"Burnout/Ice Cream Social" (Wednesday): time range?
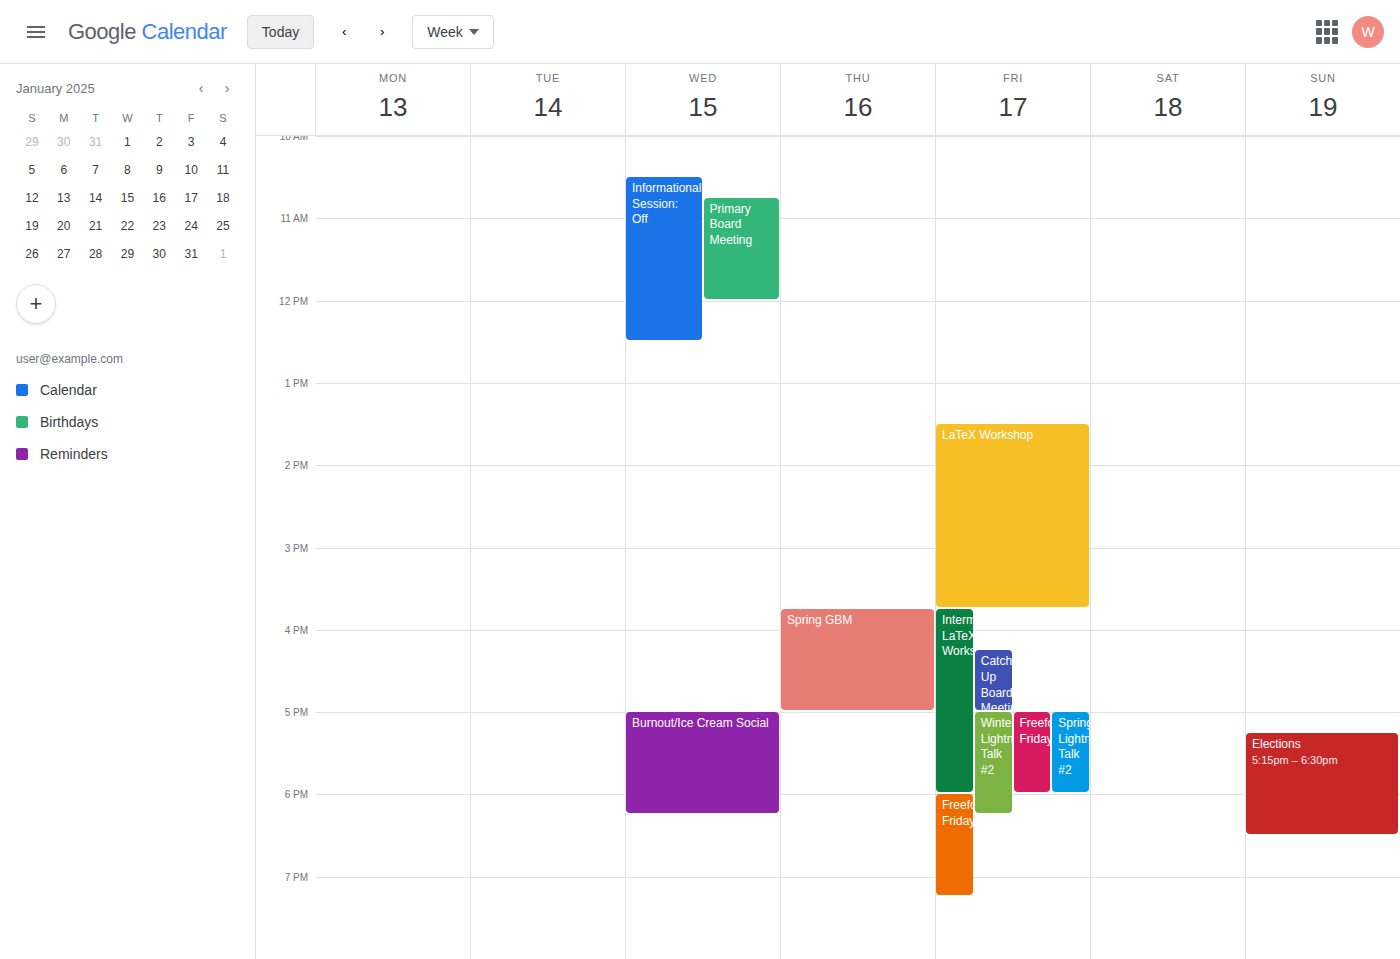
5:00 PM to 6:15 PM